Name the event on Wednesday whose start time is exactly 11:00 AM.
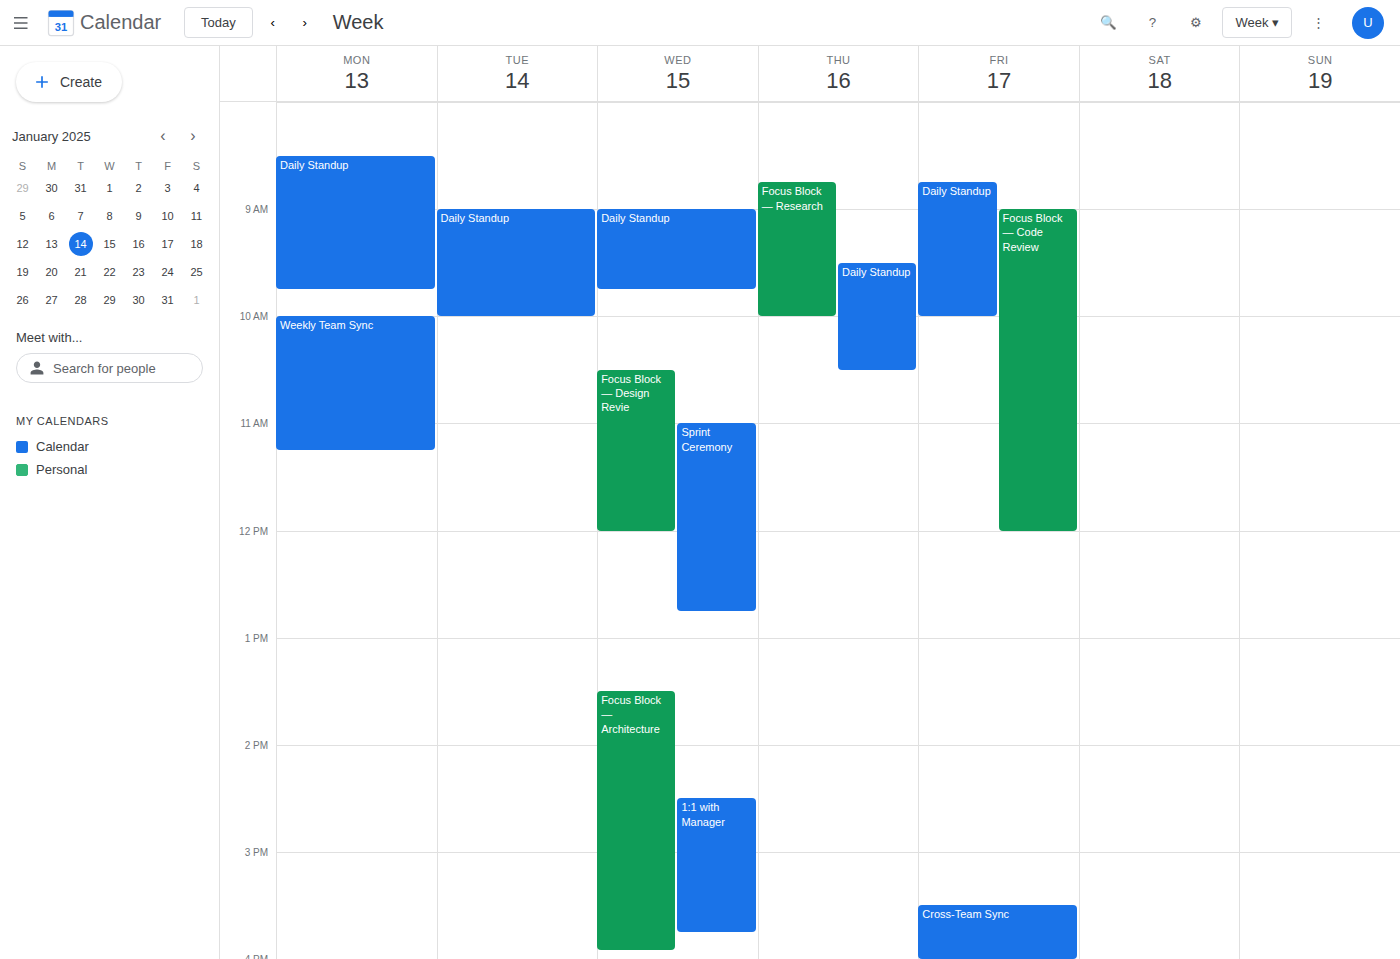
"Sprint Ceremony"